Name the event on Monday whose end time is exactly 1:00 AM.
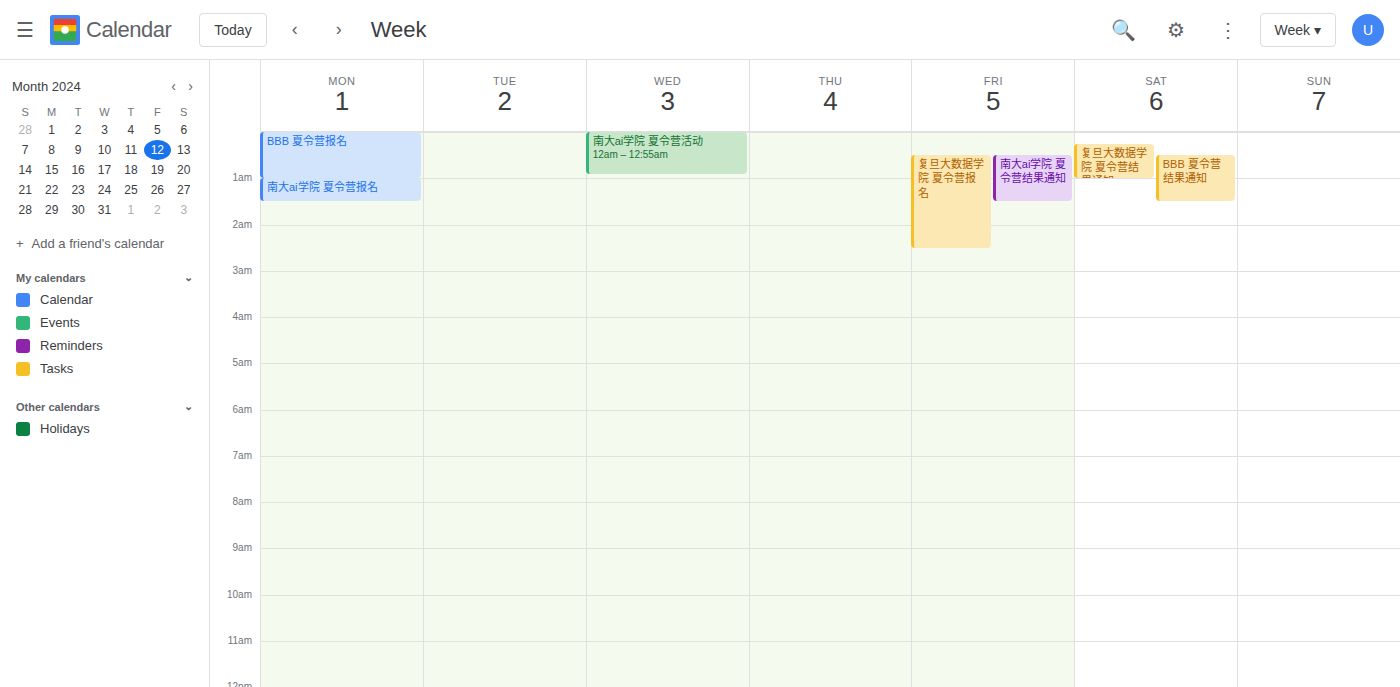
"BBB 夏令营报名"